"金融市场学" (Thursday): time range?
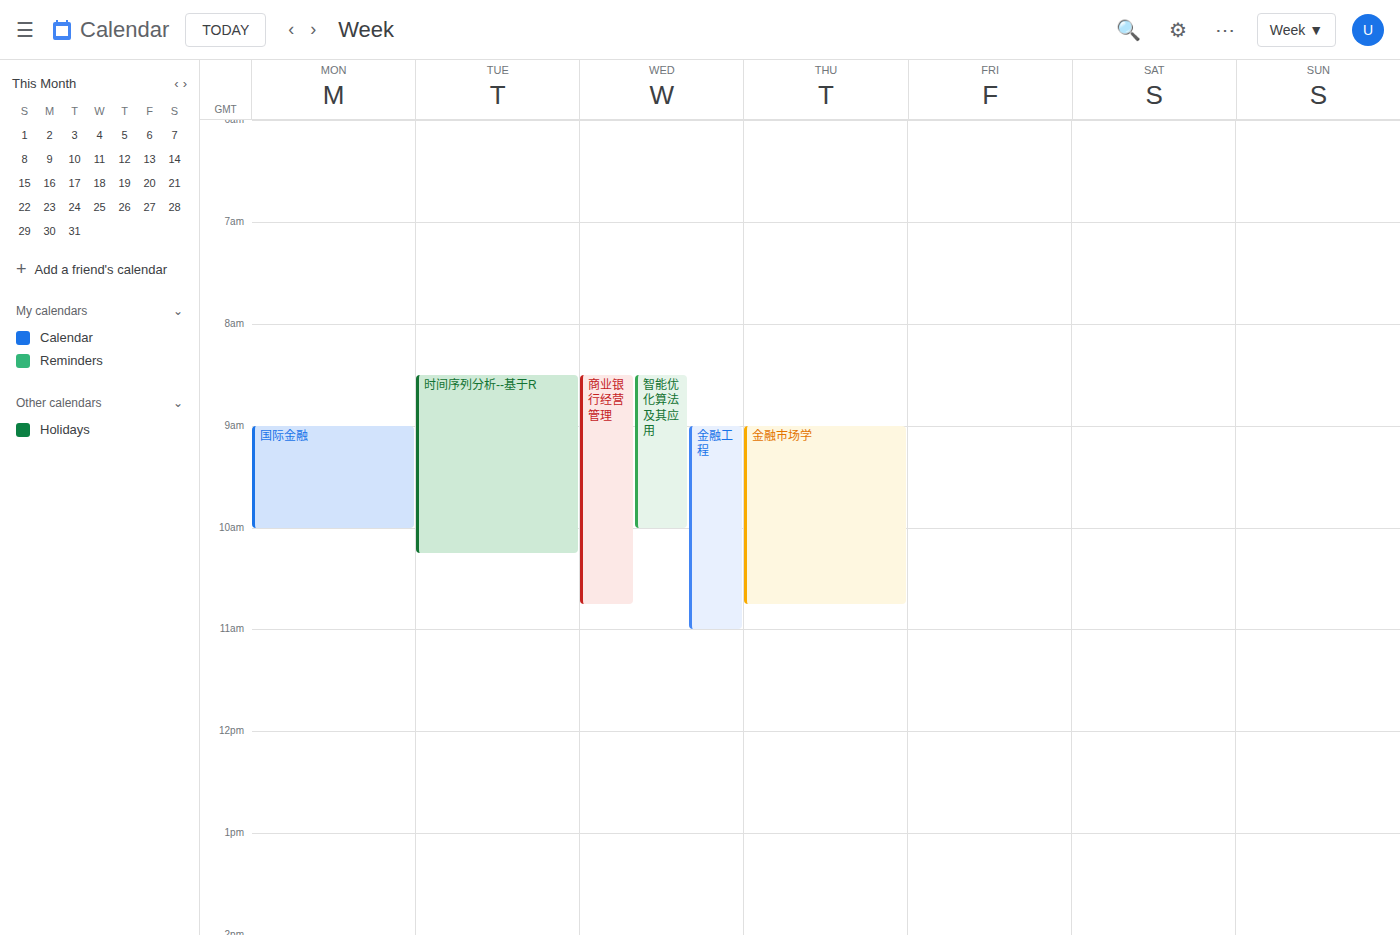
09:00 to 10:45